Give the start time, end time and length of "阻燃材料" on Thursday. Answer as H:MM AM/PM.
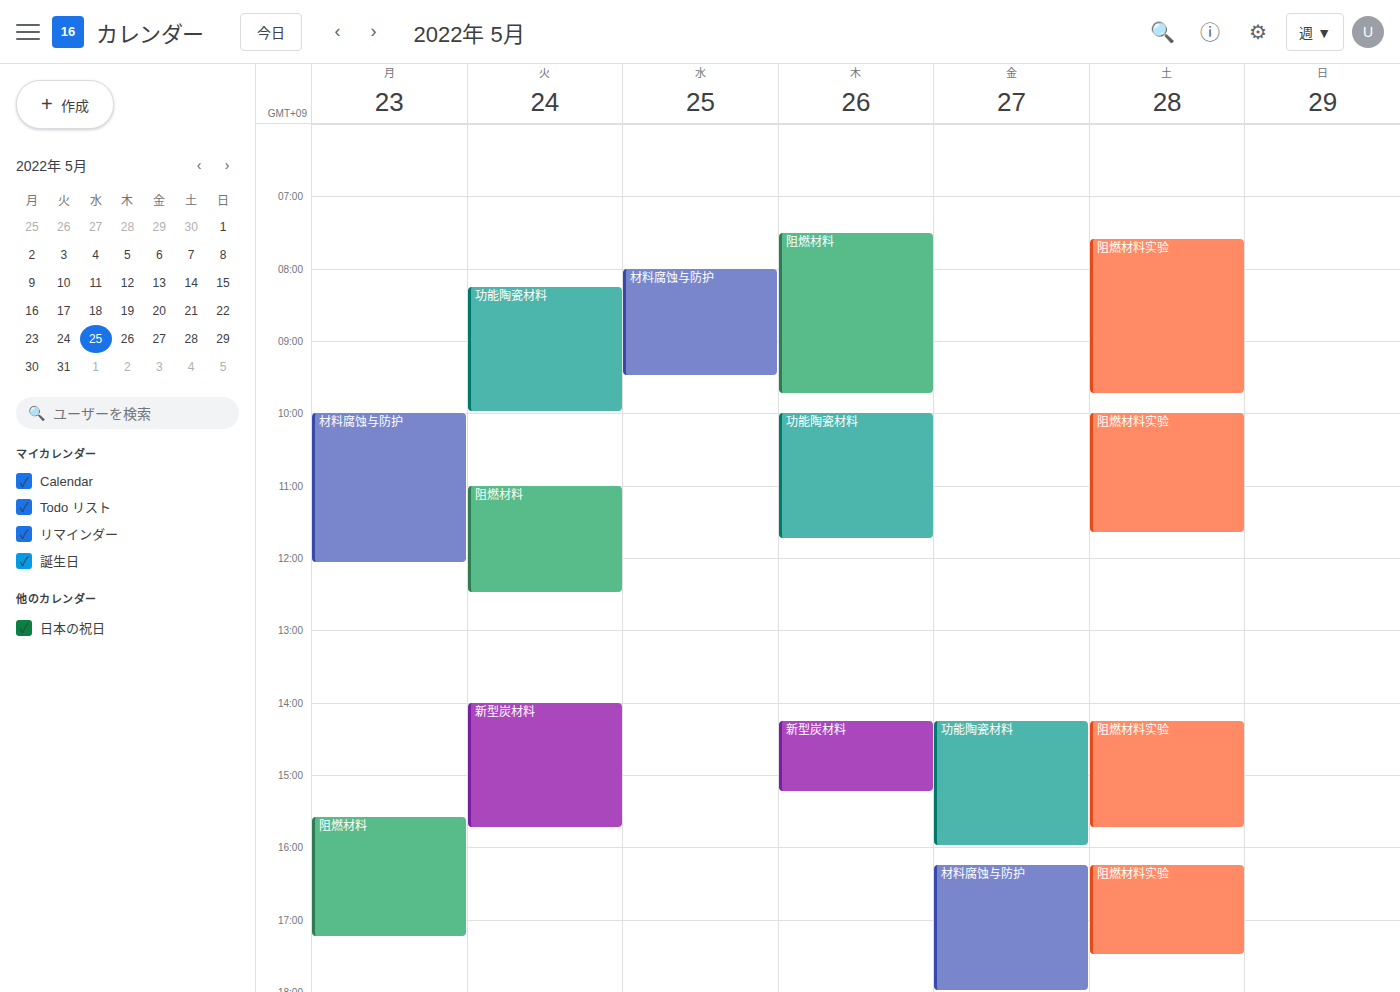
7:30 AM to 9:45 AM, 2 hours 15 minutes